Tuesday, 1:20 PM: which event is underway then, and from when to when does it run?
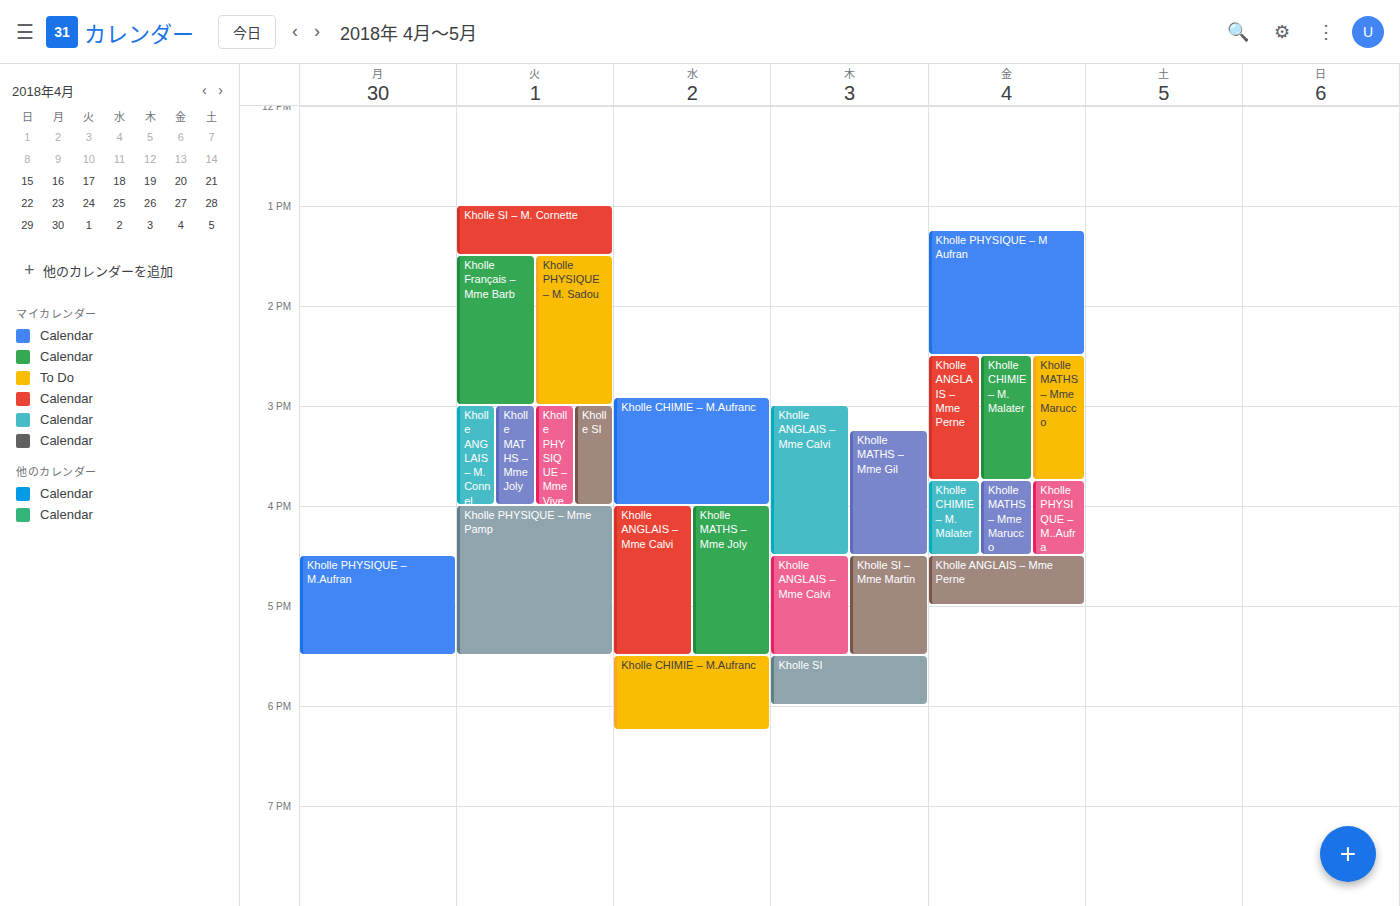
"Kholle SI – M. Cornette", 1:00 PM to 1:30 PM